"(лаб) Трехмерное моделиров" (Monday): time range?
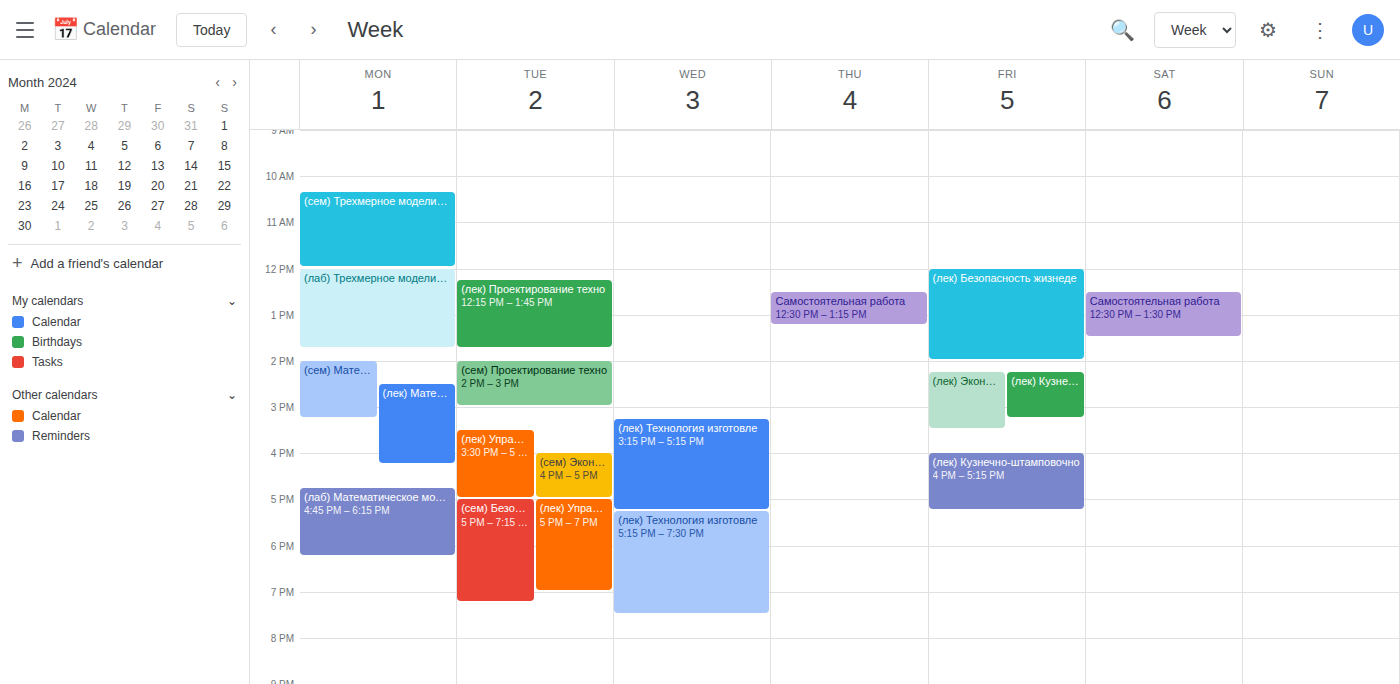
12:00 PM to 1:45 PM